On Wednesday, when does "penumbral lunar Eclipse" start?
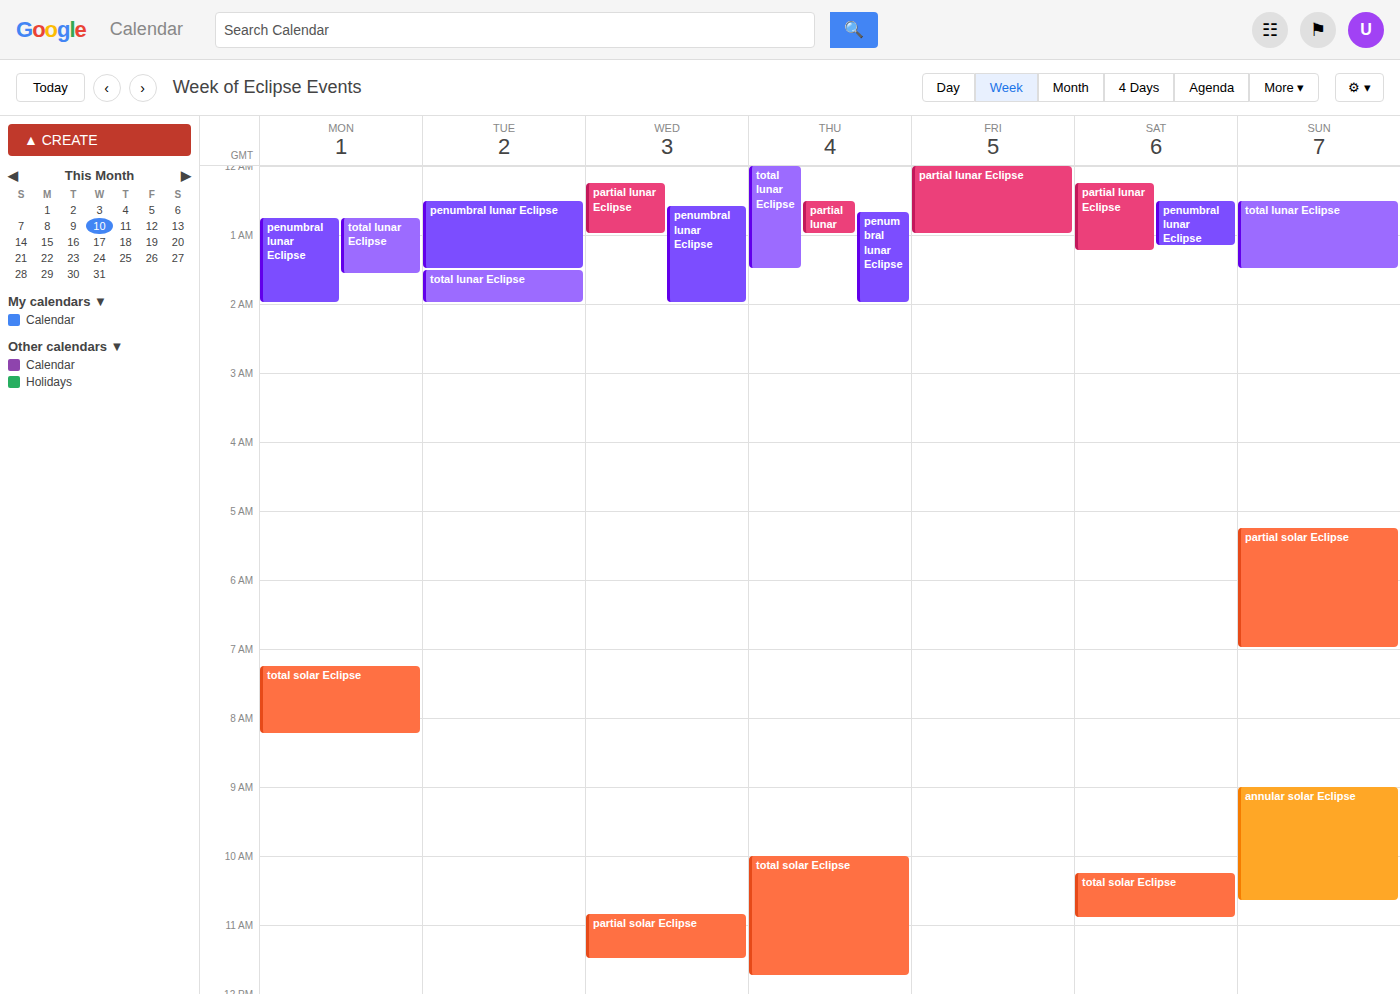
12:35 AM